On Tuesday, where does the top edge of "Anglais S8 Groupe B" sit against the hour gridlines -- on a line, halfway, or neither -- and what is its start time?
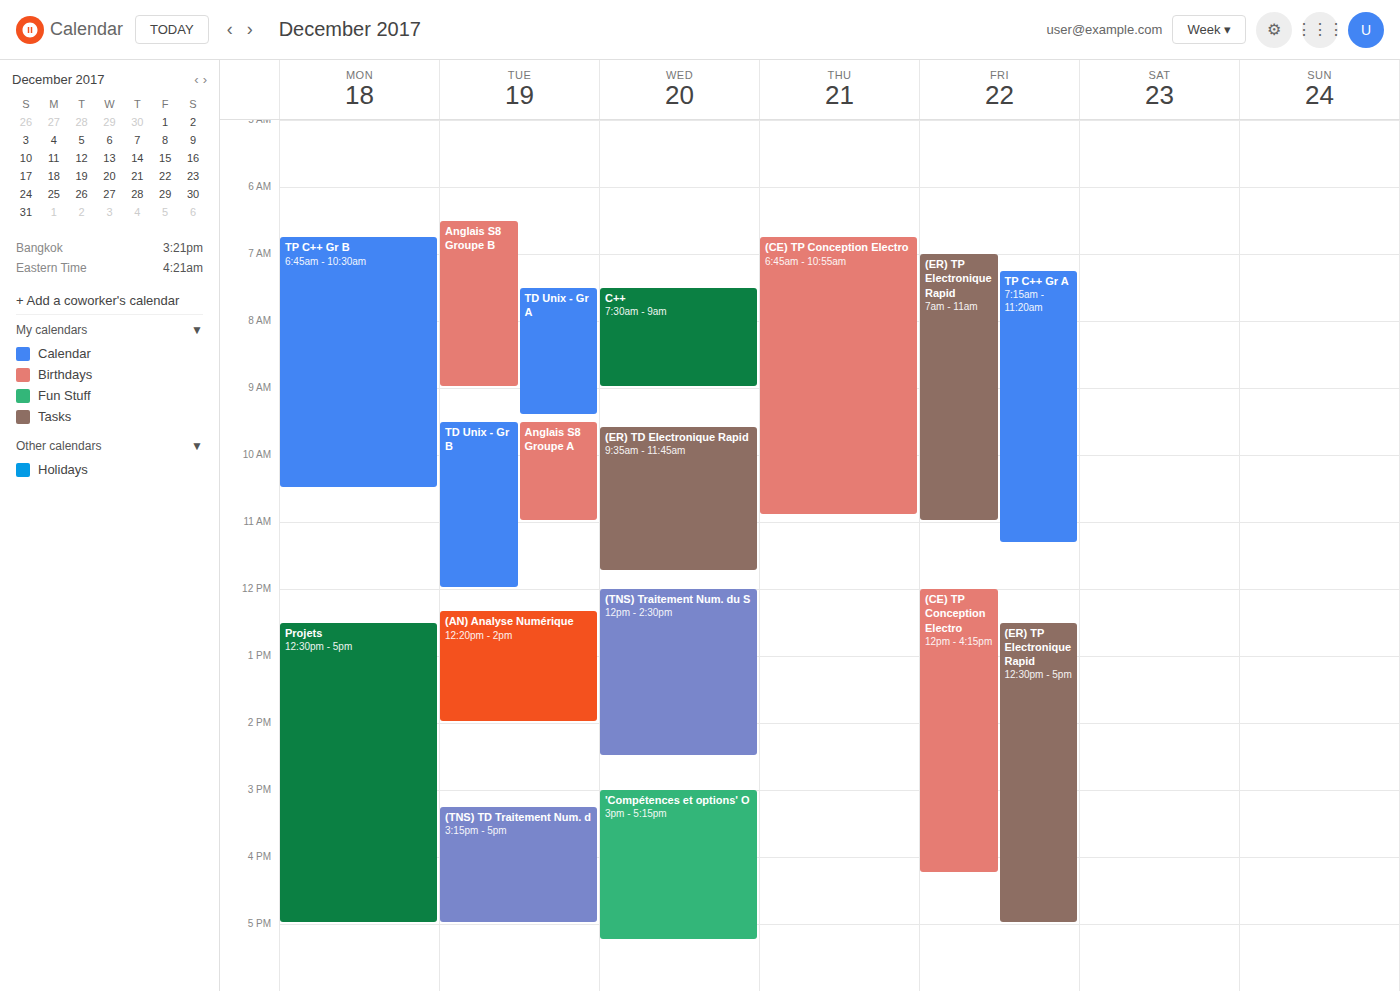
6:30 AM -- halfway between the 6 AM and 7 AM lines.